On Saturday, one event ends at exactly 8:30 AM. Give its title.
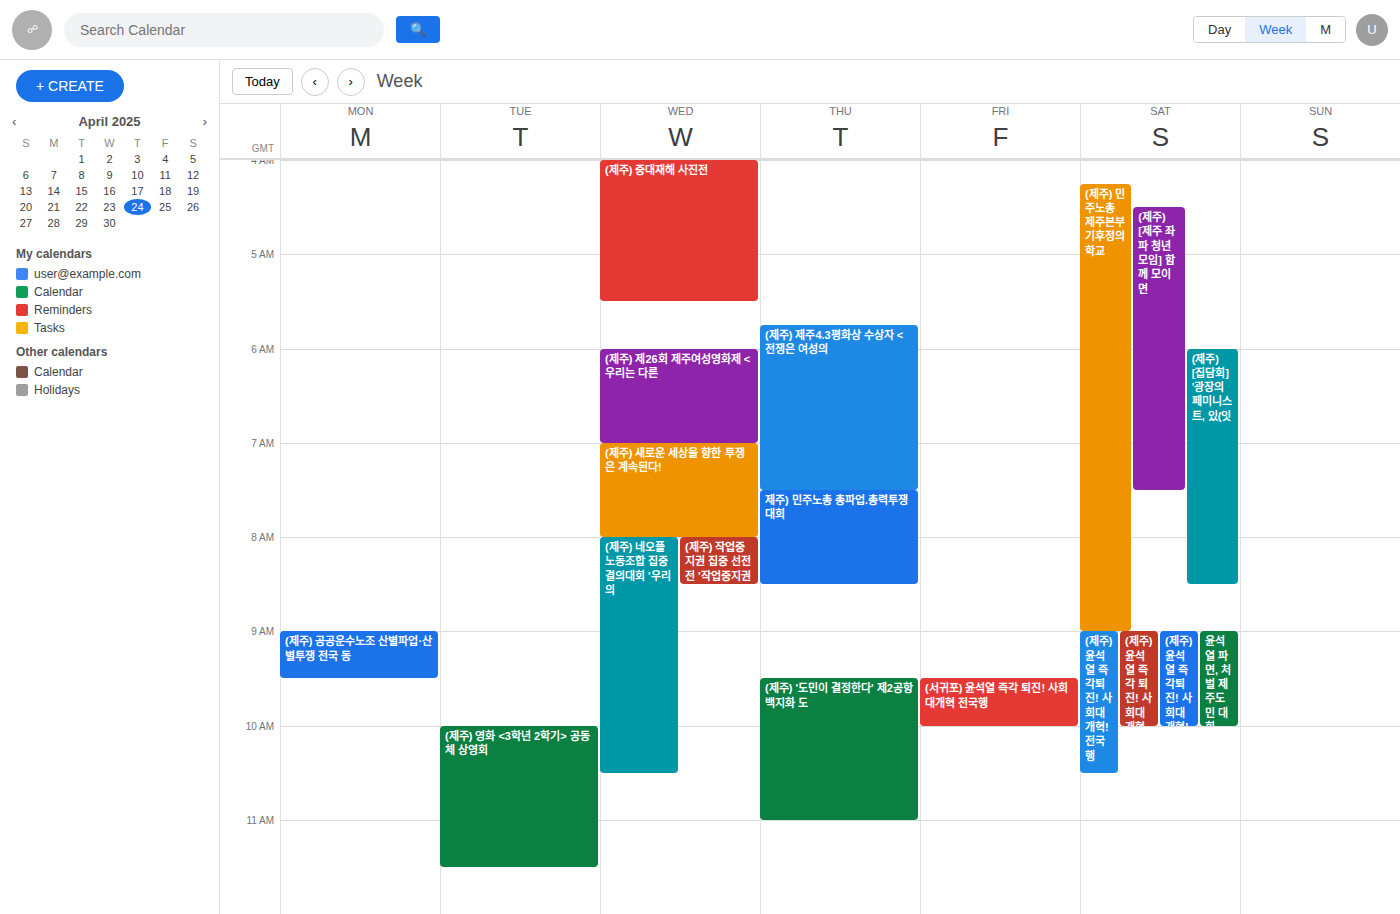
"(제주) [집담회] '광장의 페미니스트, 있(잇"